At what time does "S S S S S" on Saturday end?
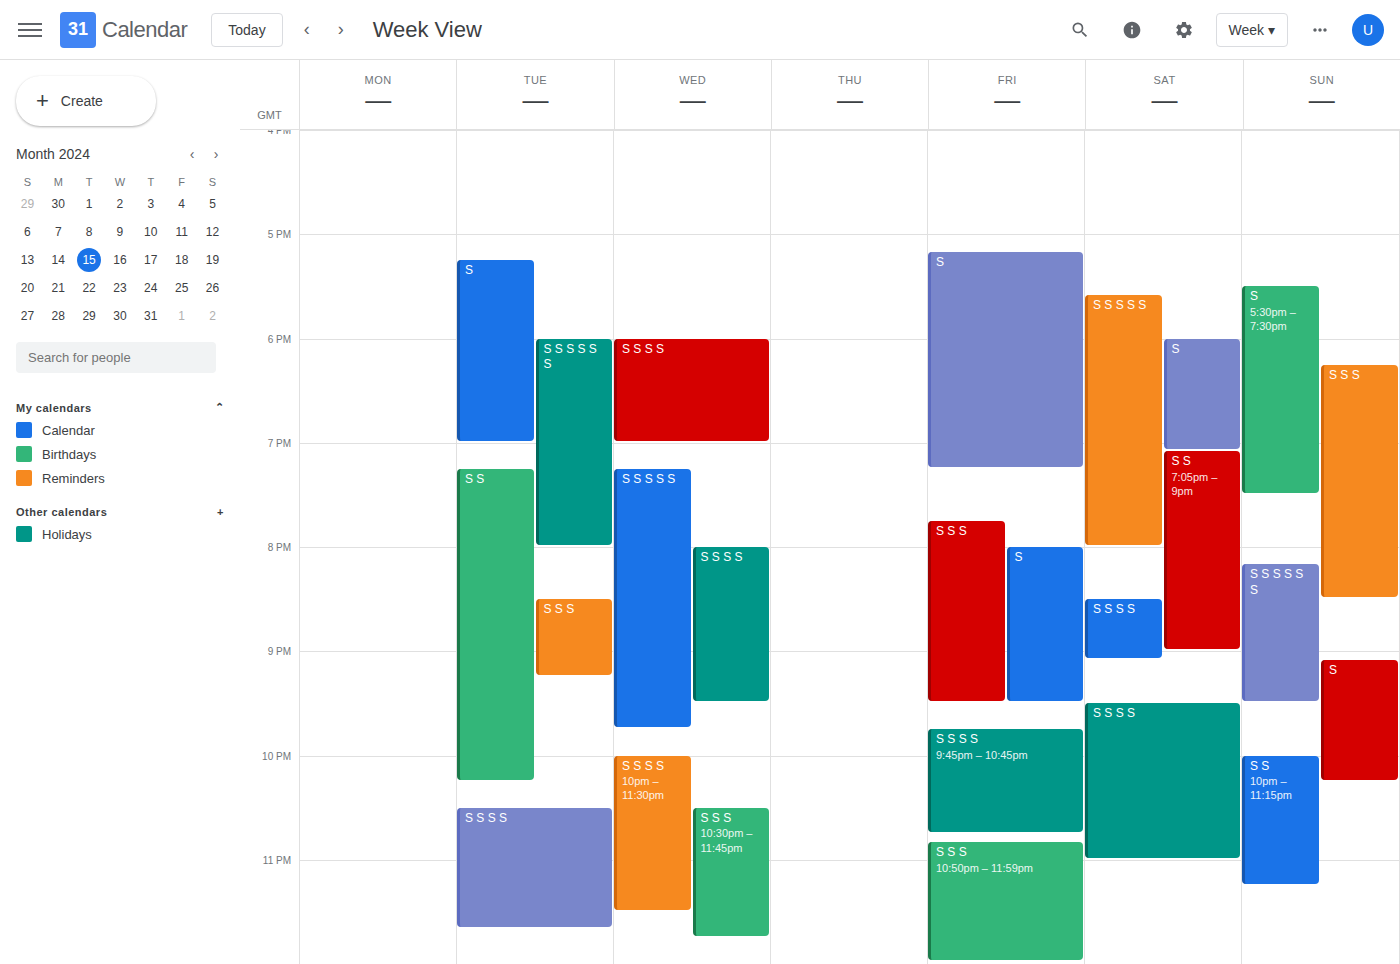
8:00 PM